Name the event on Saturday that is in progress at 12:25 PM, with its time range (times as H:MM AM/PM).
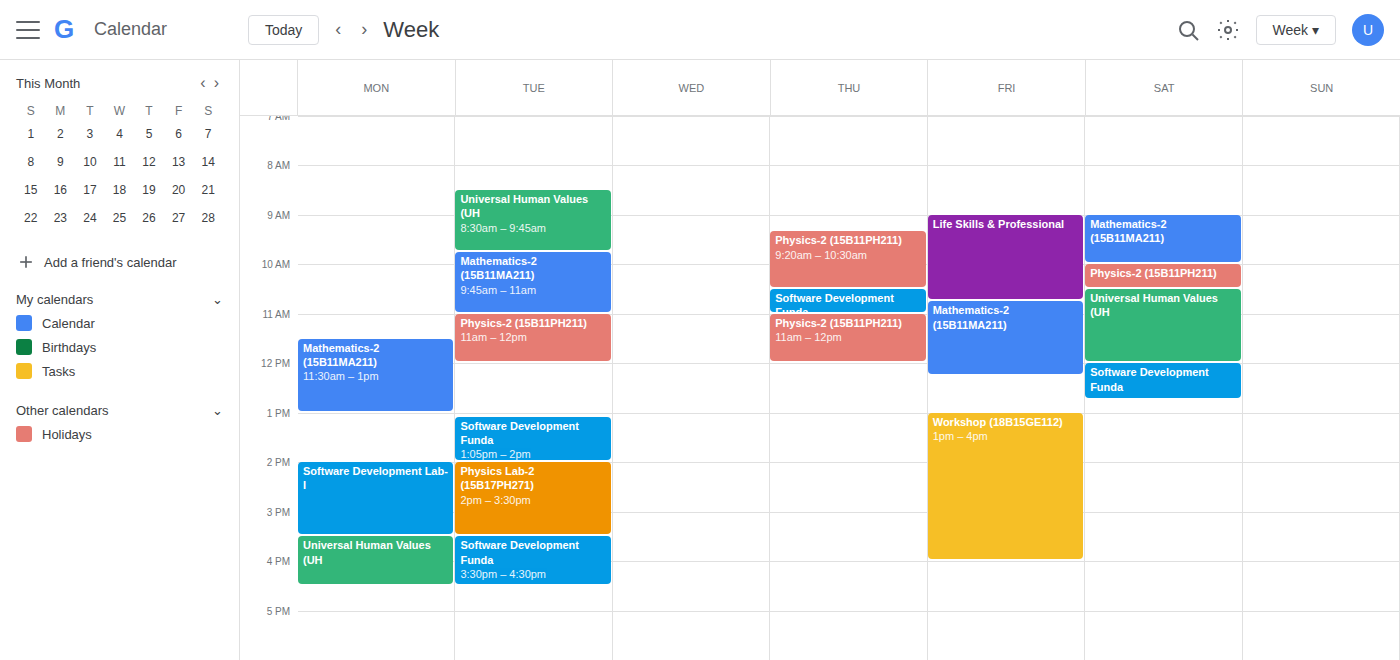
"Software Development Funda", 12:00 PM to 12:45 PM